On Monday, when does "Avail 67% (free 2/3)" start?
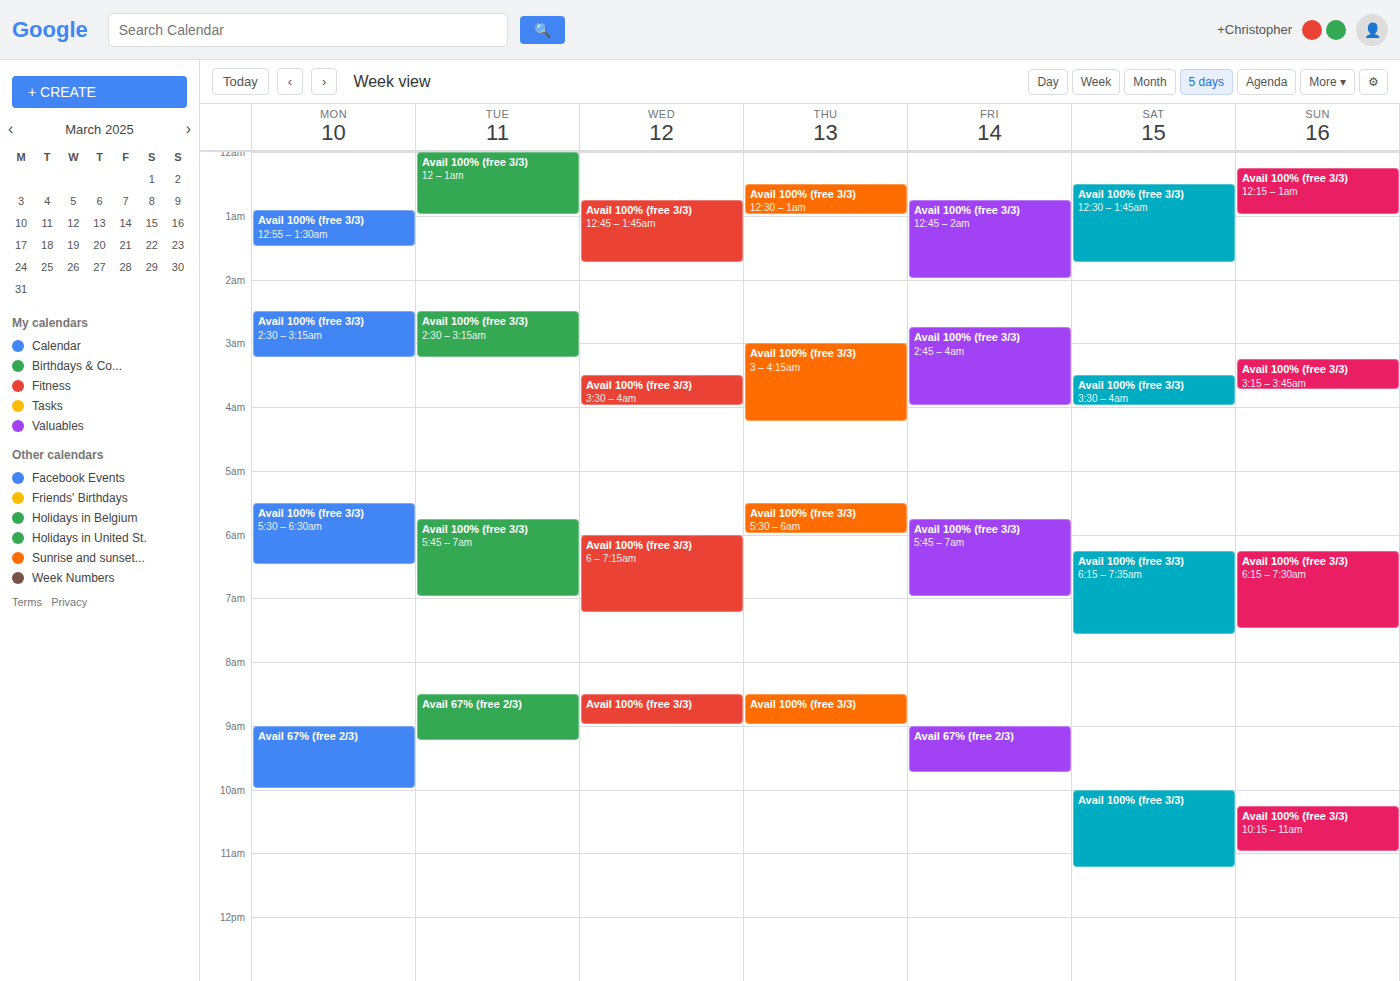
9:00 AM